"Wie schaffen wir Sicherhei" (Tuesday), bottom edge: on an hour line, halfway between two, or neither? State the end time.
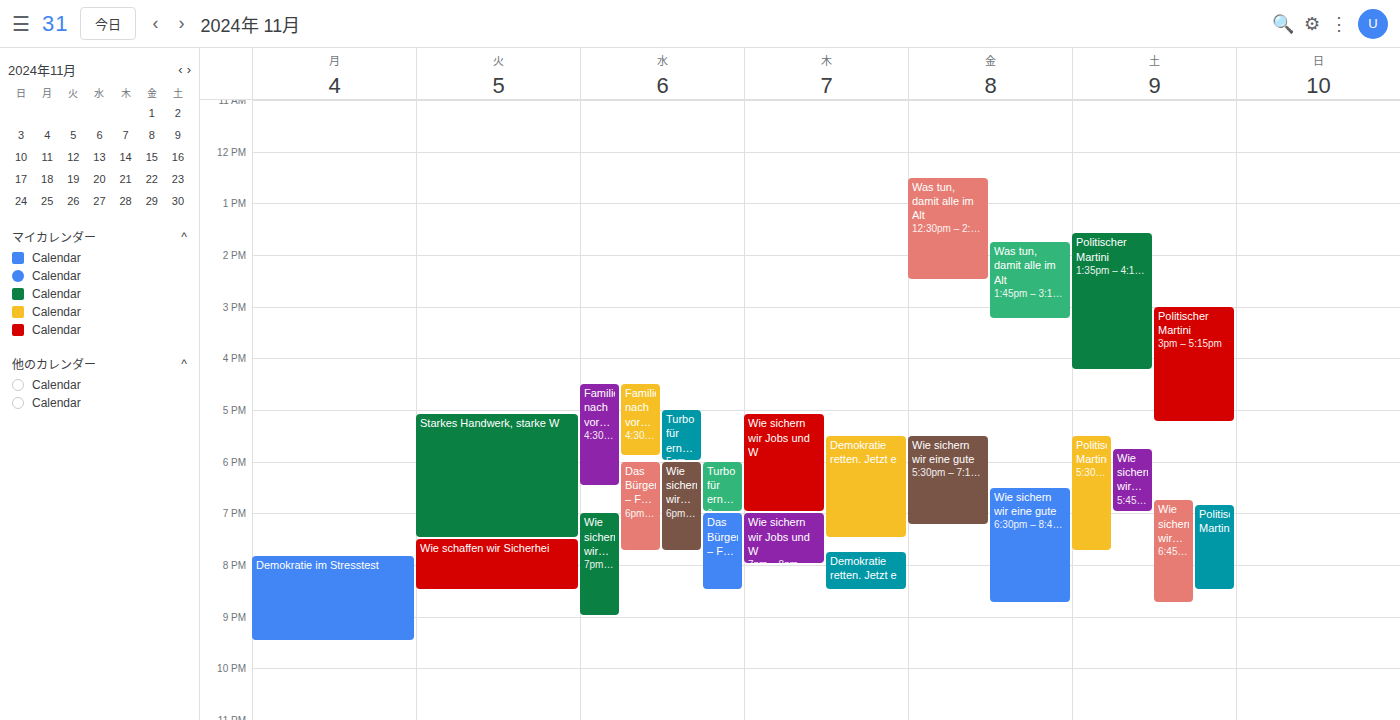
8:30 PM -- halfway between the 8 PM and 9 PM lines.